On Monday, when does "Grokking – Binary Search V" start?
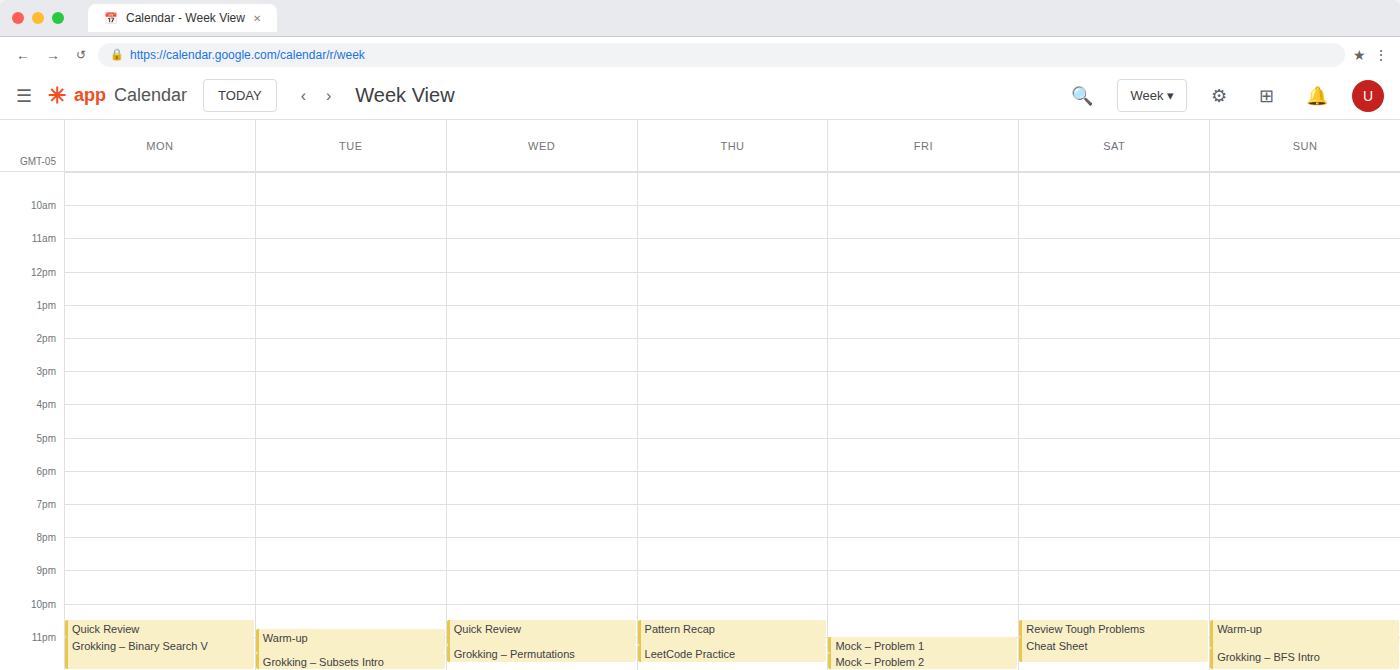
11:00 PM